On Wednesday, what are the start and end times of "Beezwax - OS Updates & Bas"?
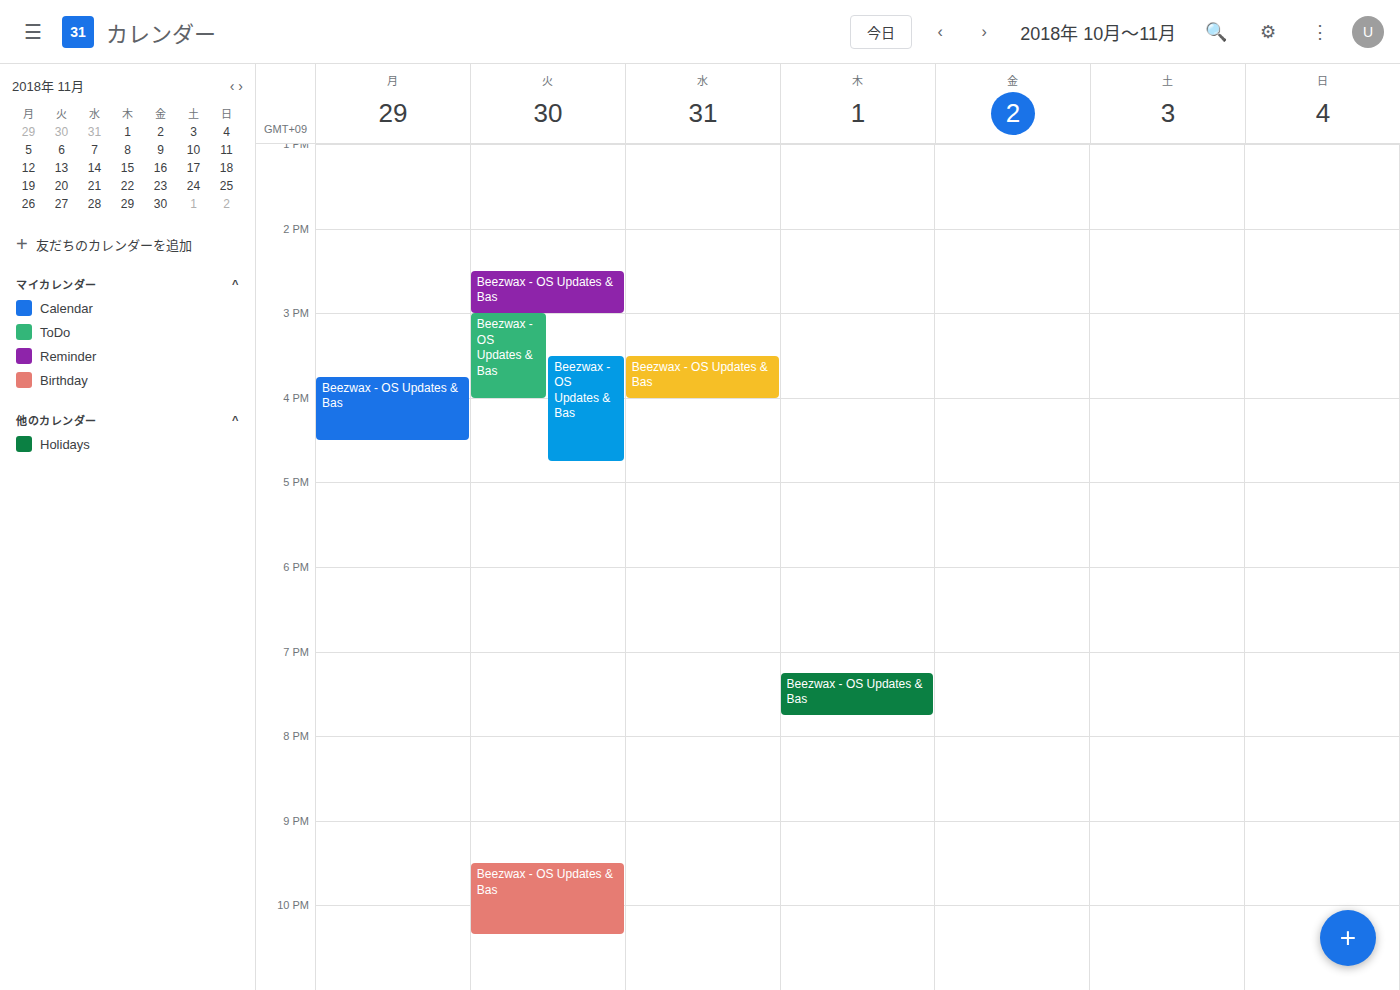
15:30 to 16:00